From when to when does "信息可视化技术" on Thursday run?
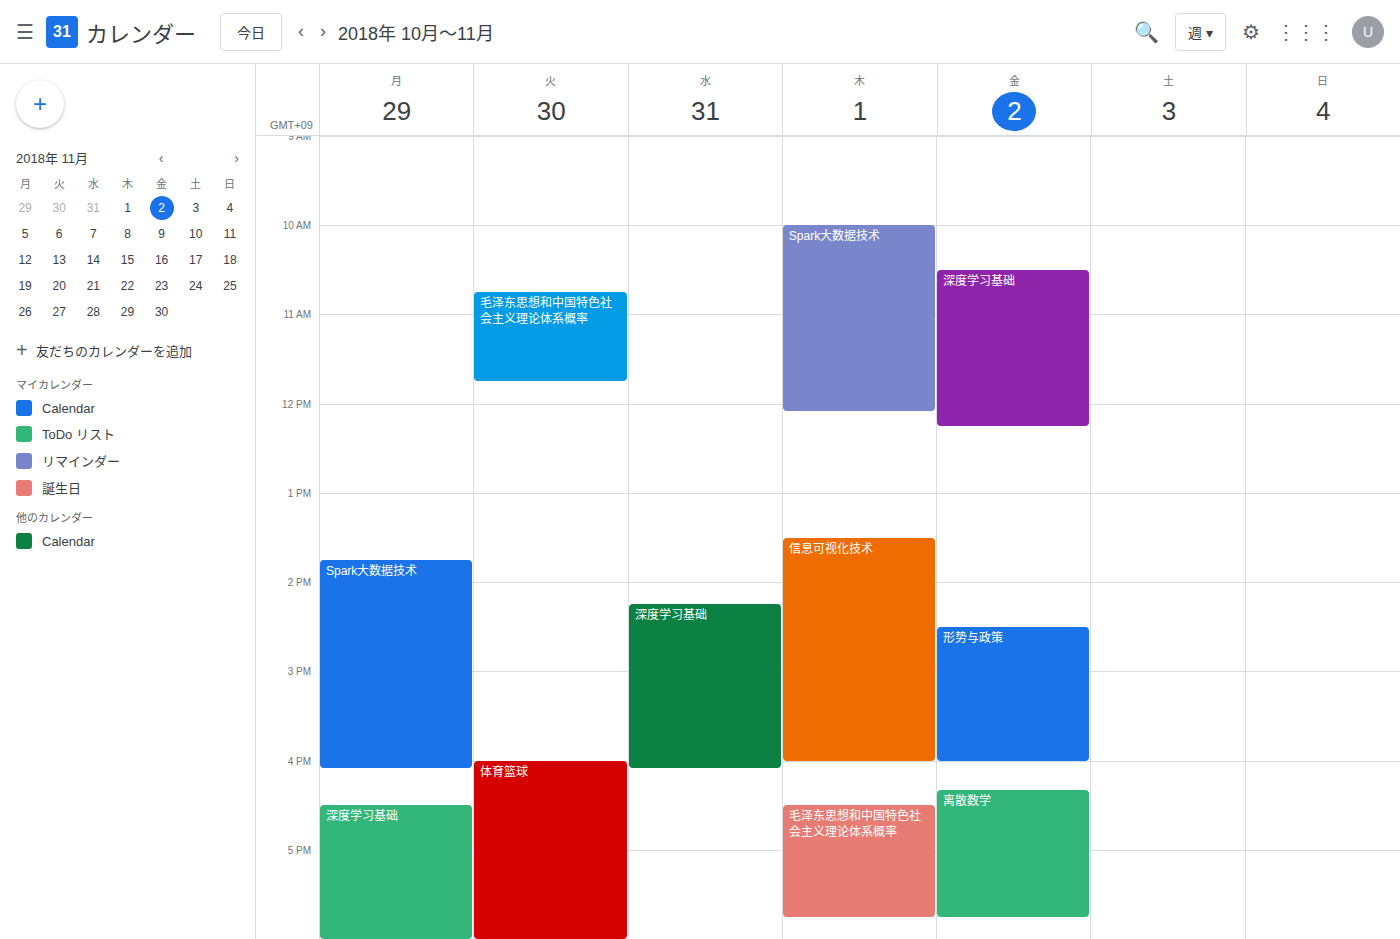
13:30 to 16:00